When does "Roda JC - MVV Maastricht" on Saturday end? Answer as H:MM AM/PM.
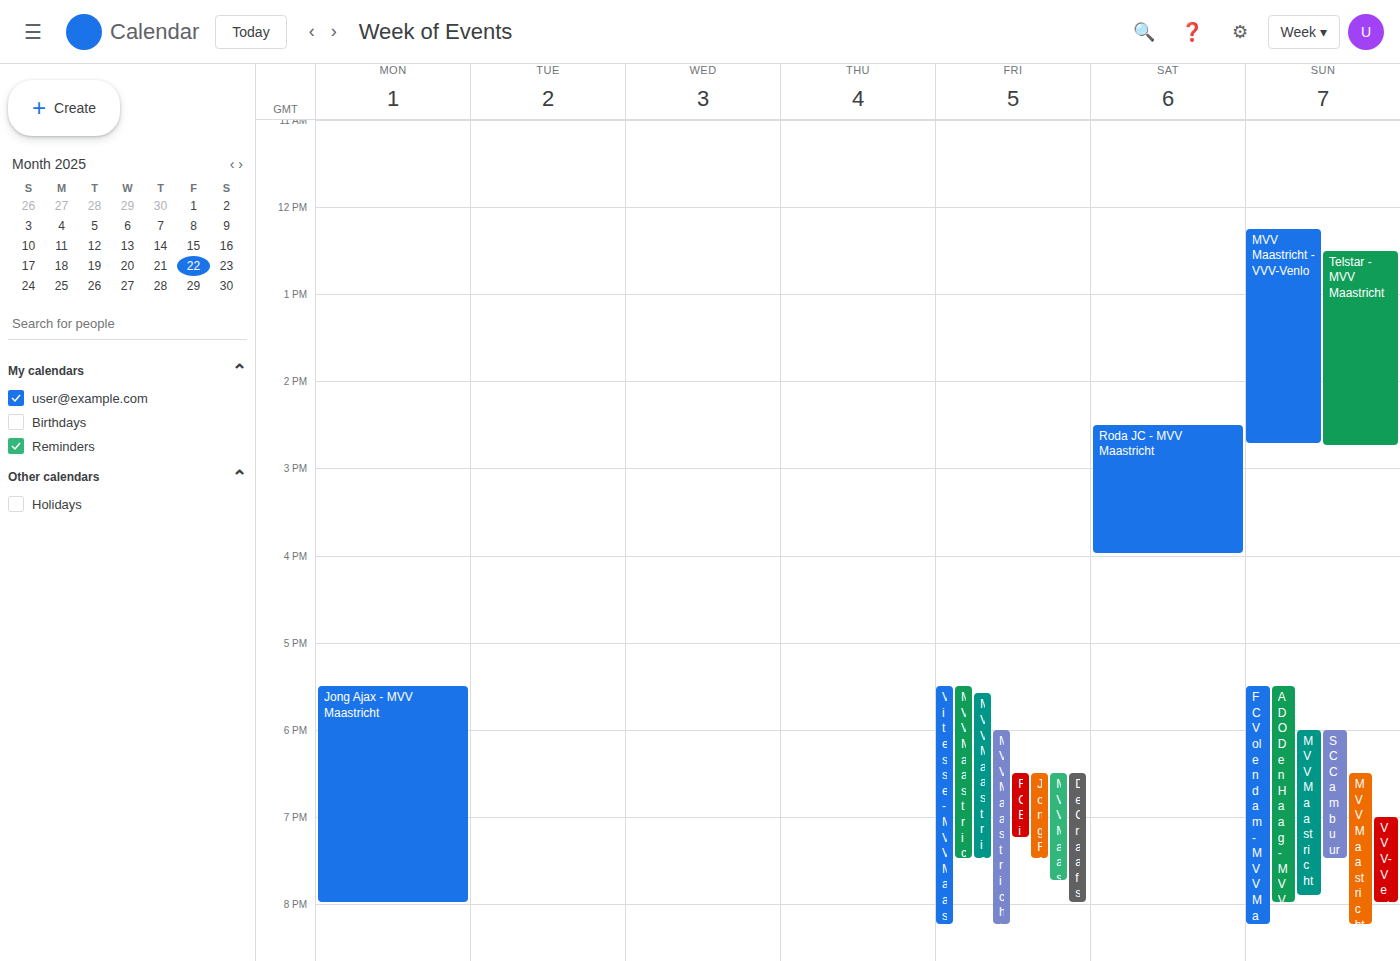
4:00 PM